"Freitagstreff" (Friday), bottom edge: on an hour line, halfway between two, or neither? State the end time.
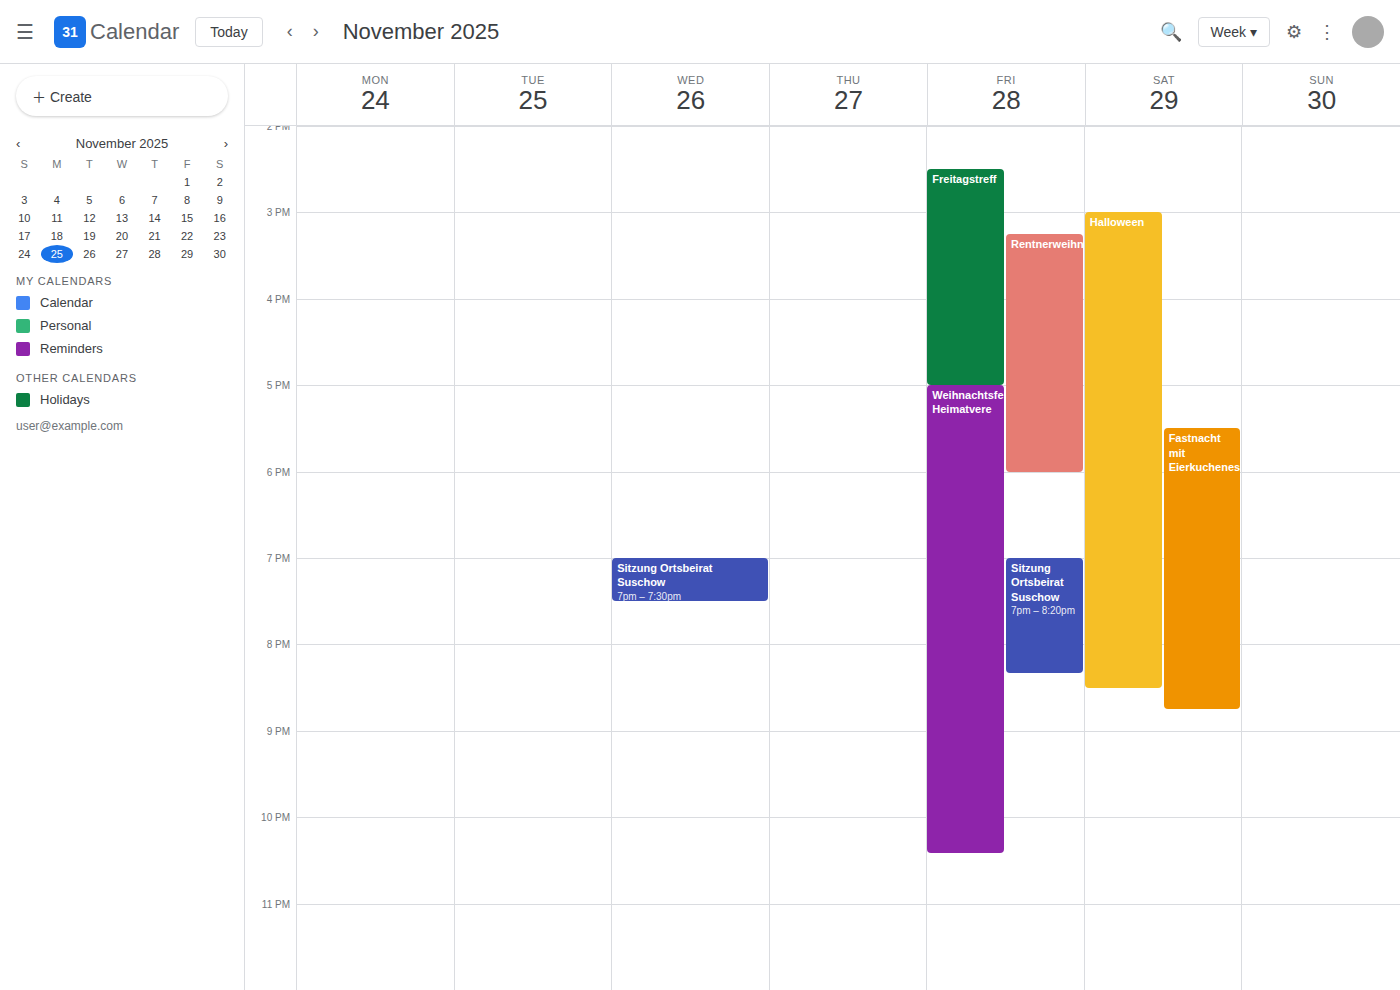
5:00 PM -- exactly on the 5 PM line.